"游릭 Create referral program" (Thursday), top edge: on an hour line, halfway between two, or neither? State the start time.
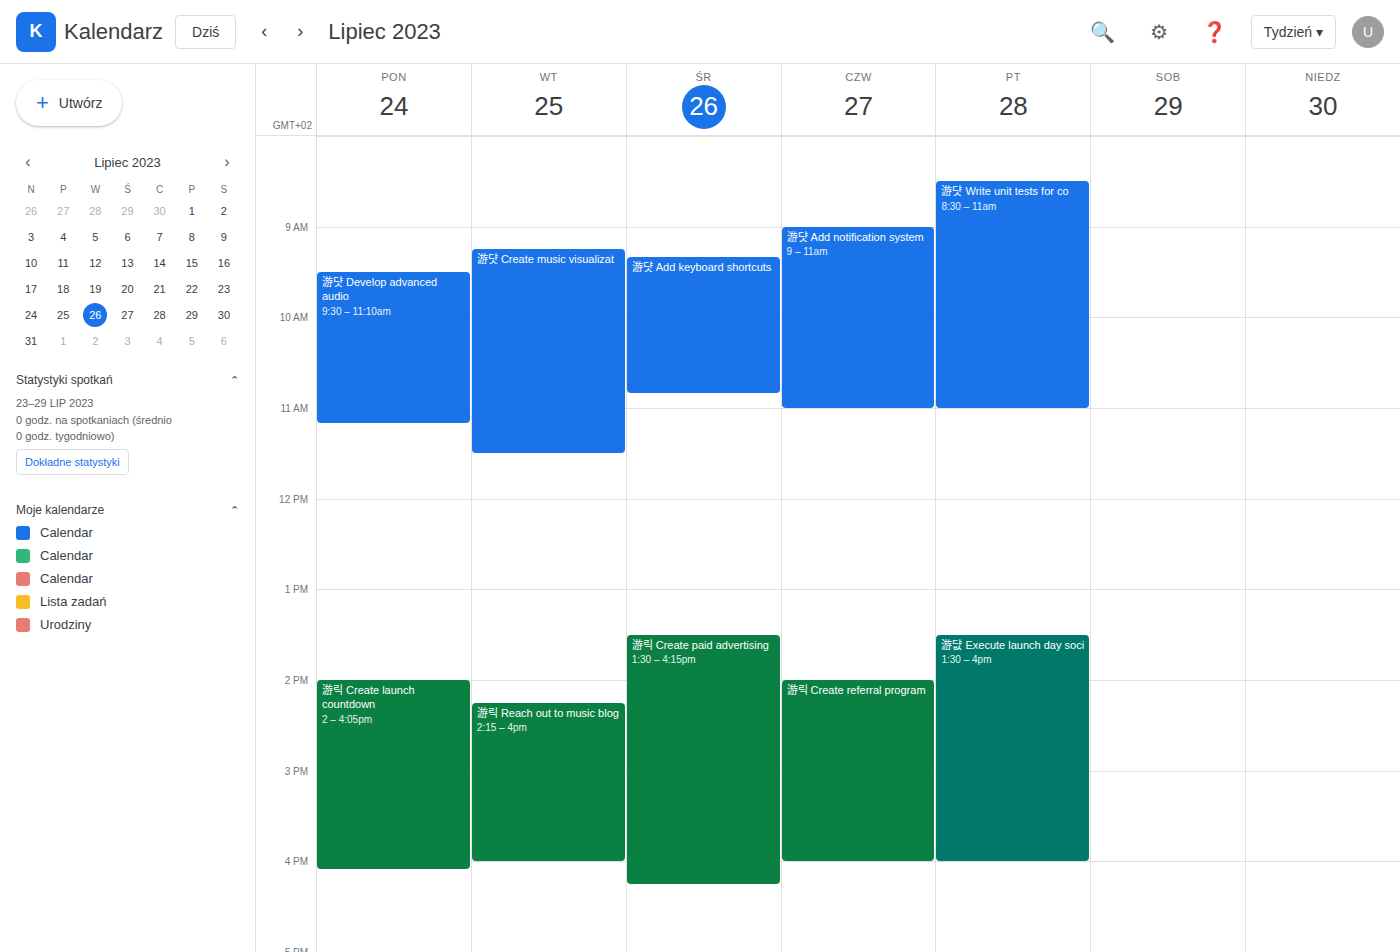
2:00 PM -- exactly on the 2 PM line.